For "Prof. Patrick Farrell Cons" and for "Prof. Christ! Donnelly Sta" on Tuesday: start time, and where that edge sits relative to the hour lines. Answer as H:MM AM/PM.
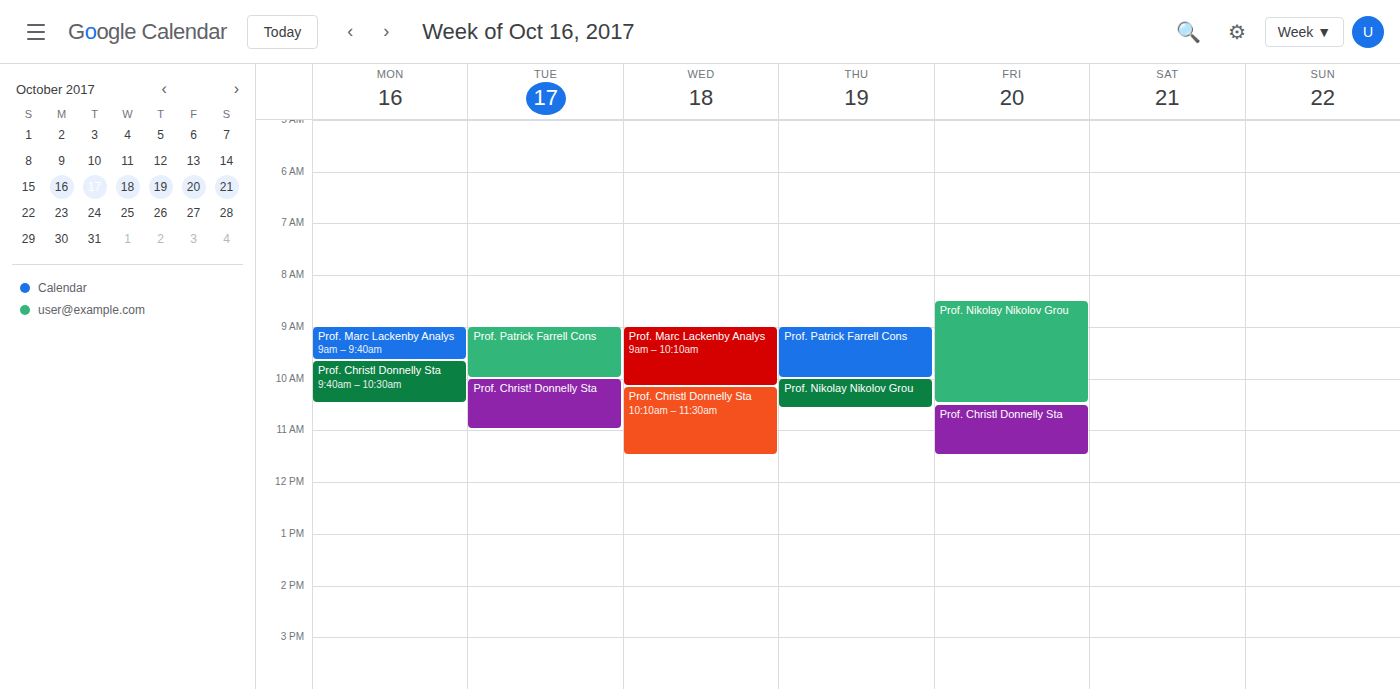
"Prof. Patrick Farrell Cons": 9:00 AM, exactly on the 9 AM line. "Prof. Christ! Donnelly Sta": 10:00 AM, exactly on the 10 AM line.